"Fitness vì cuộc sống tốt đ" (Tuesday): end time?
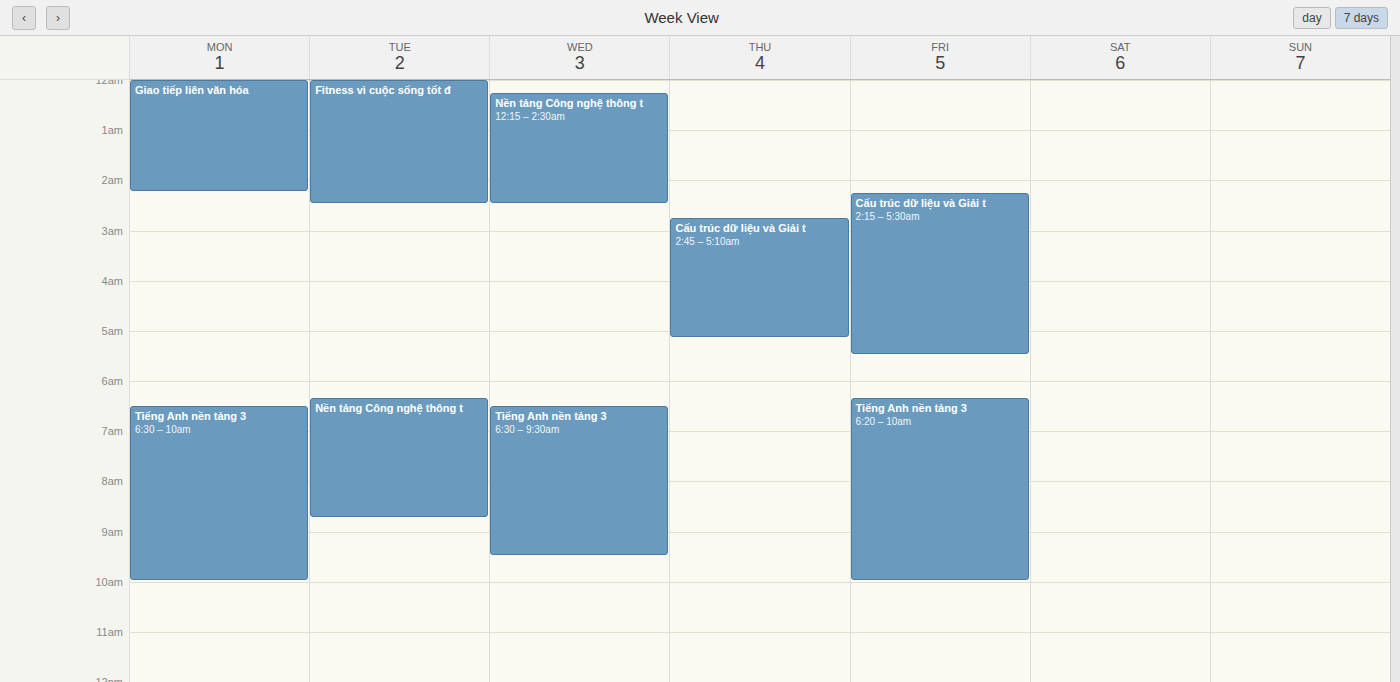
2:30 AM